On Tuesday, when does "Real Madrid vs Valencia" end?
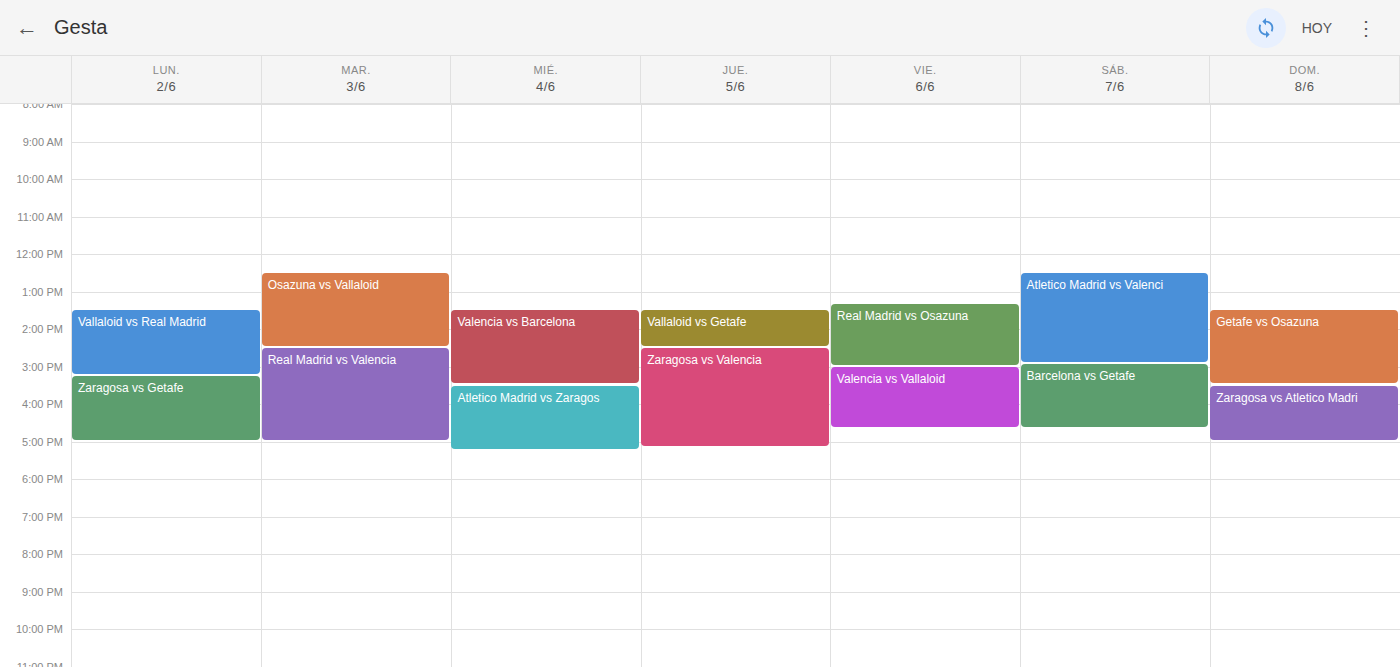
5:00 PM